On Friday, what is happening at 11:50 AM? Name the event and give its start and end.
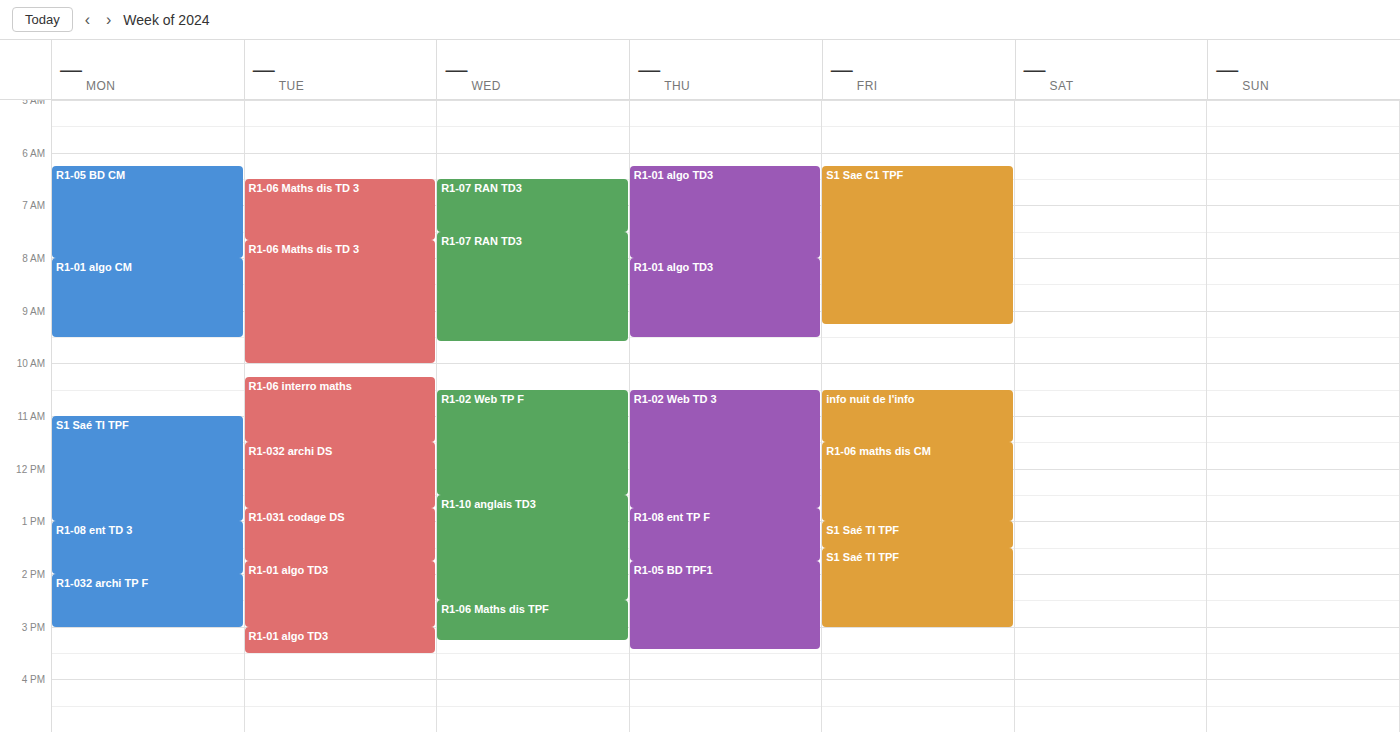
"R1-06 maths dis CM", 11:30 AM to 1:00 PM